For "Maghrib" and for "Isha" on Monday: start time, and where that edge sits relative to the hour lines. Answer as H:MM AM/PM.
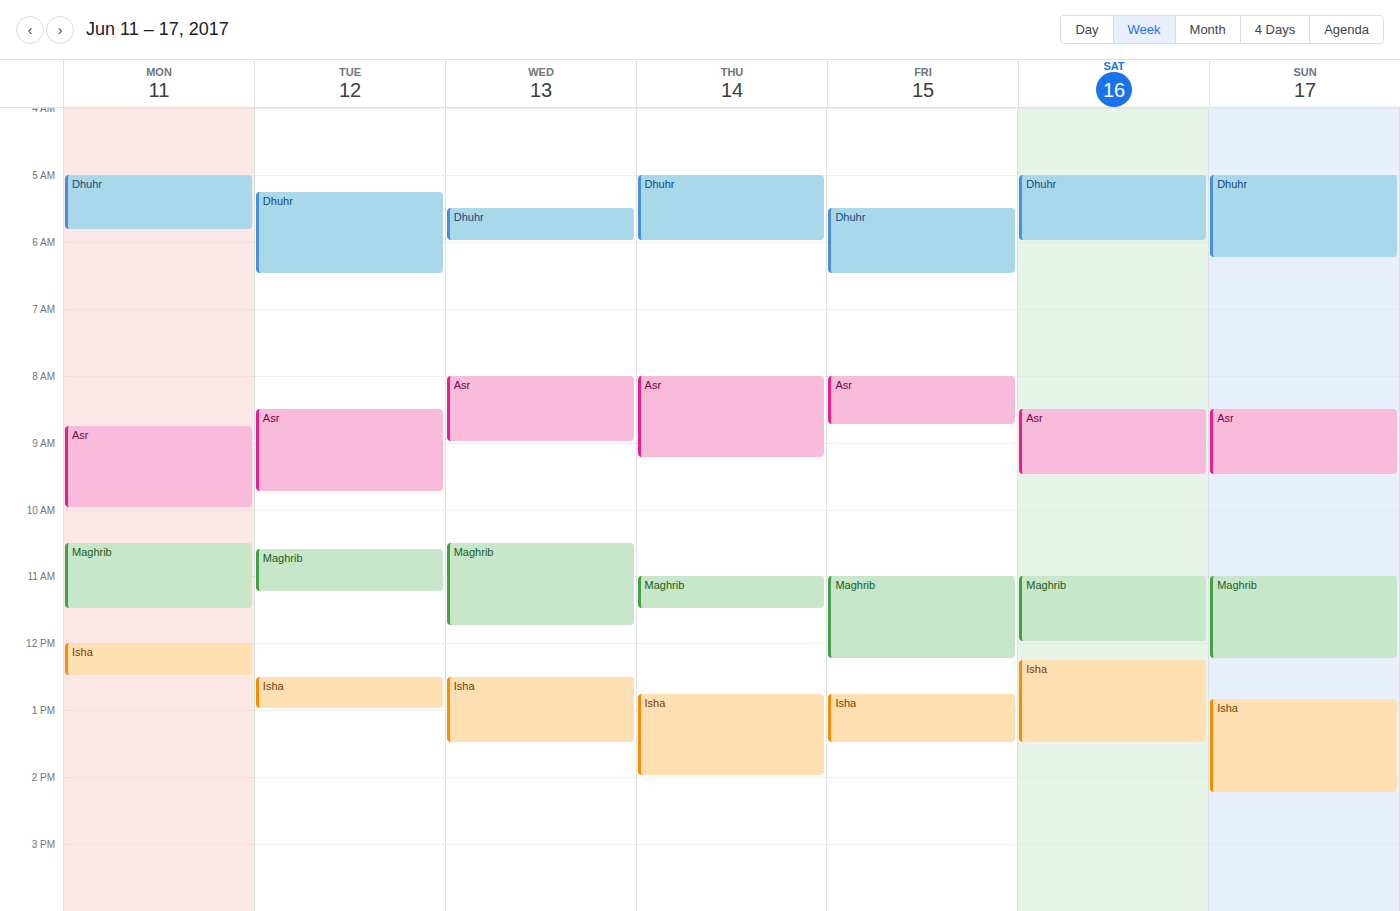
"Maghrib": 10:30 AM, halfway between the 10 AM and 11 AM lines. "Isha": 12:00 PM, exactly on the 12 PM line.